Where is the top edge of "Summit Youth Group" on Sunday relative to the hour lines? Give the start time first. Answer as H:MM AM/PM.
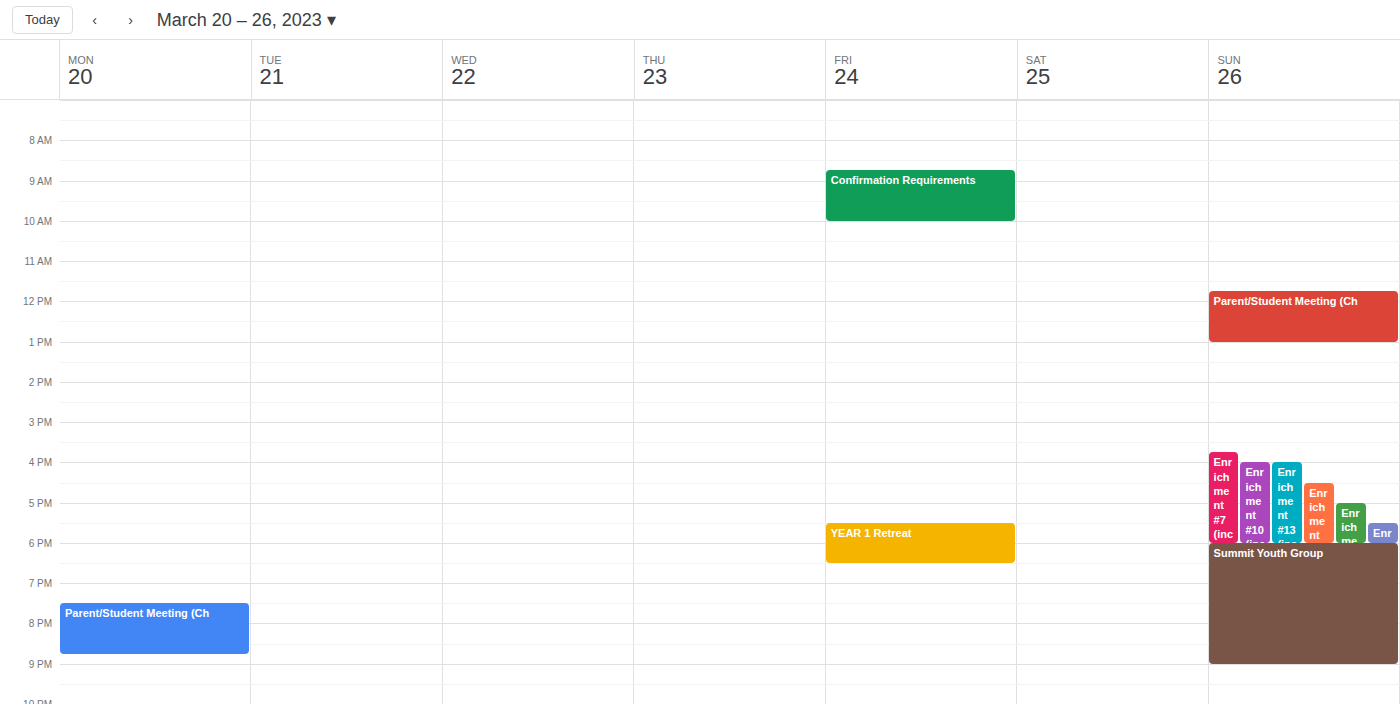
6:00 PM -- exactly on the 6 PM line.